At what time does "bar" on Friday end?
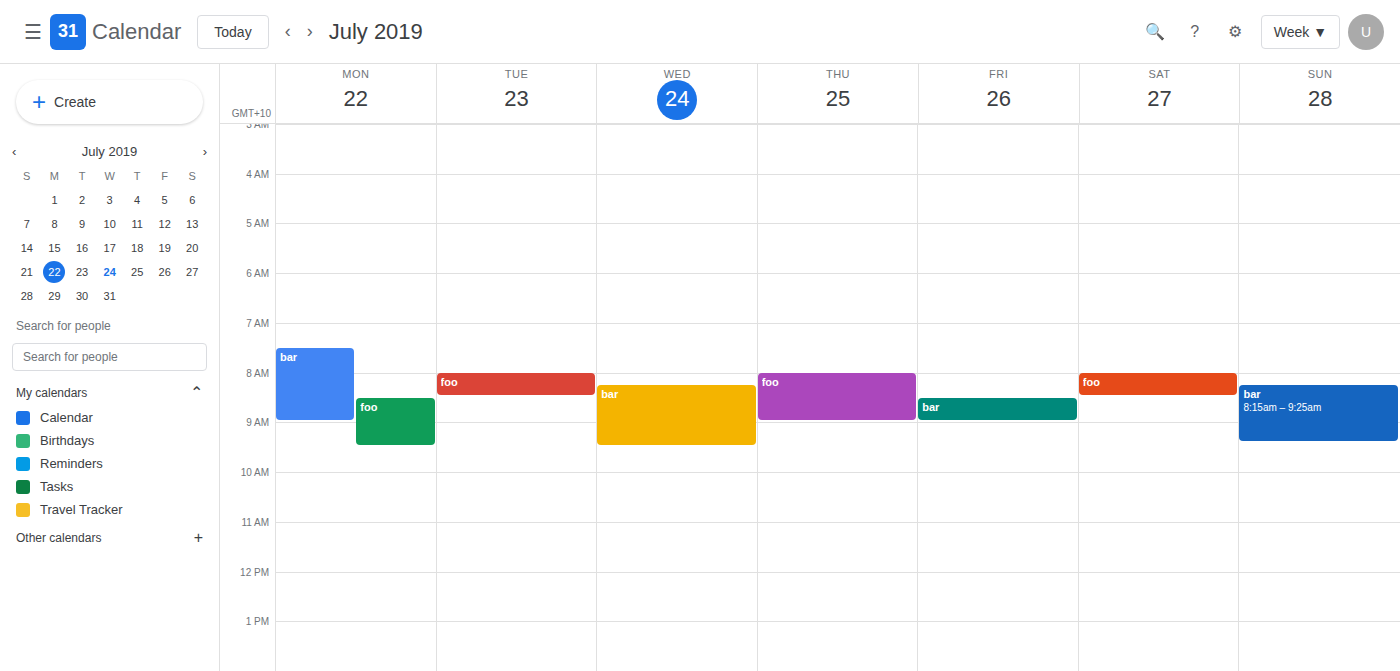
09:00